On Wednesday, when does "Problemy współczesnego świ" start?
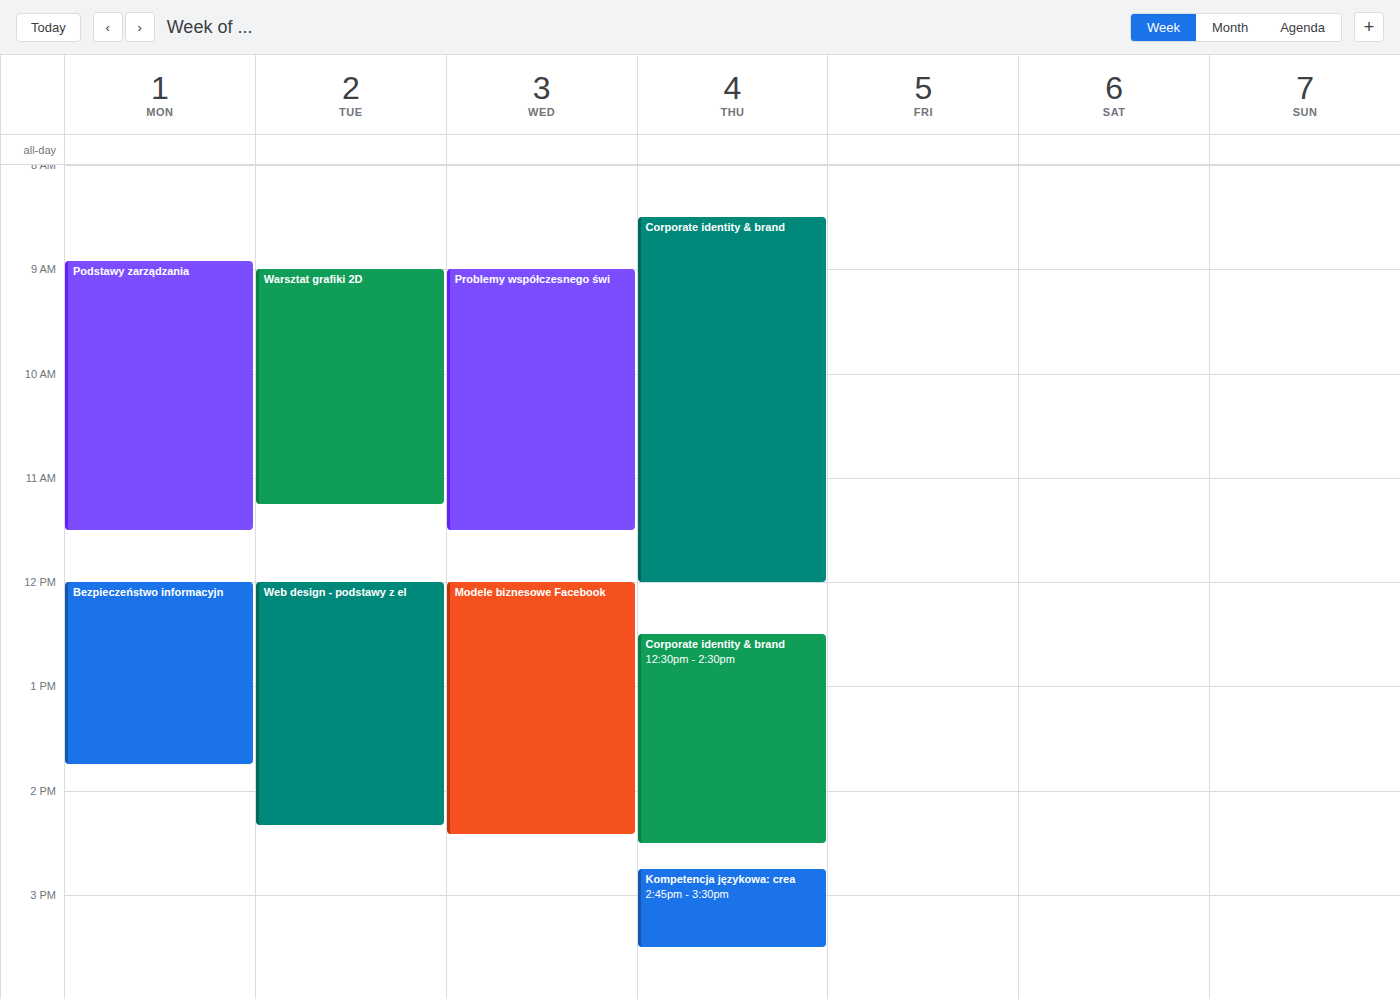
9:00 AM